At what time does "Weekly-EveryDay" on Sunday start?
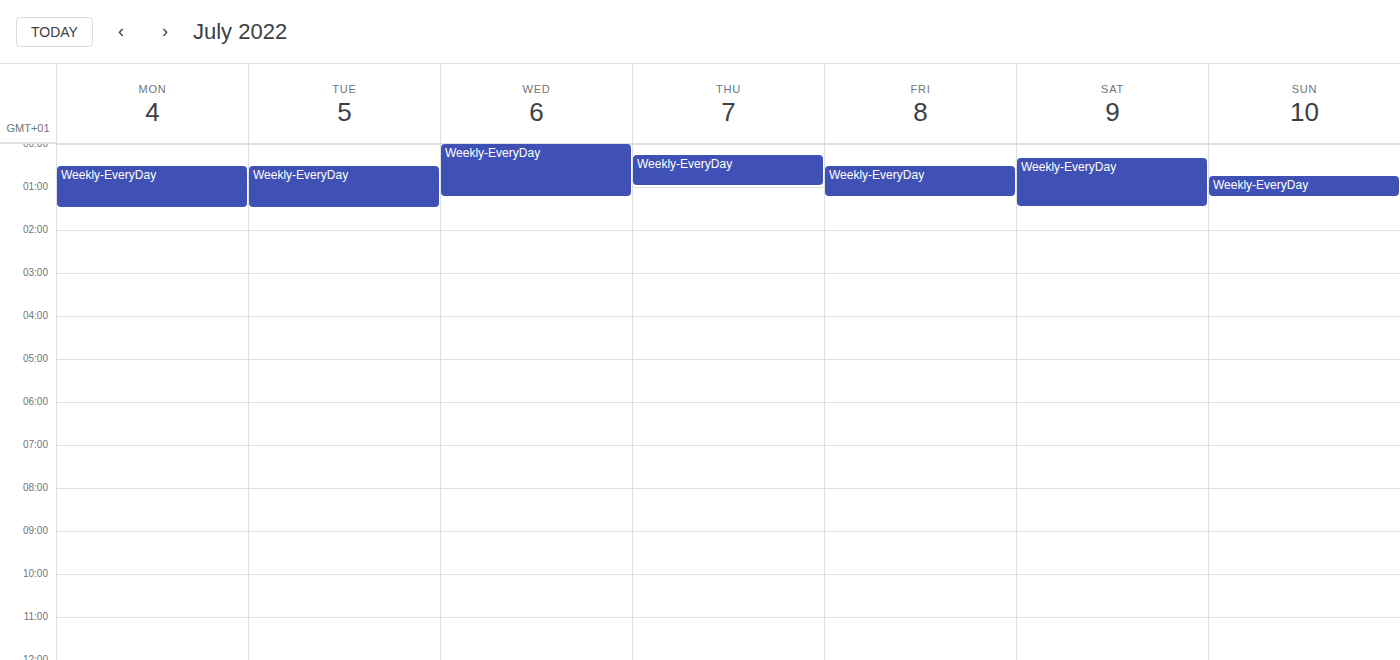
00:45